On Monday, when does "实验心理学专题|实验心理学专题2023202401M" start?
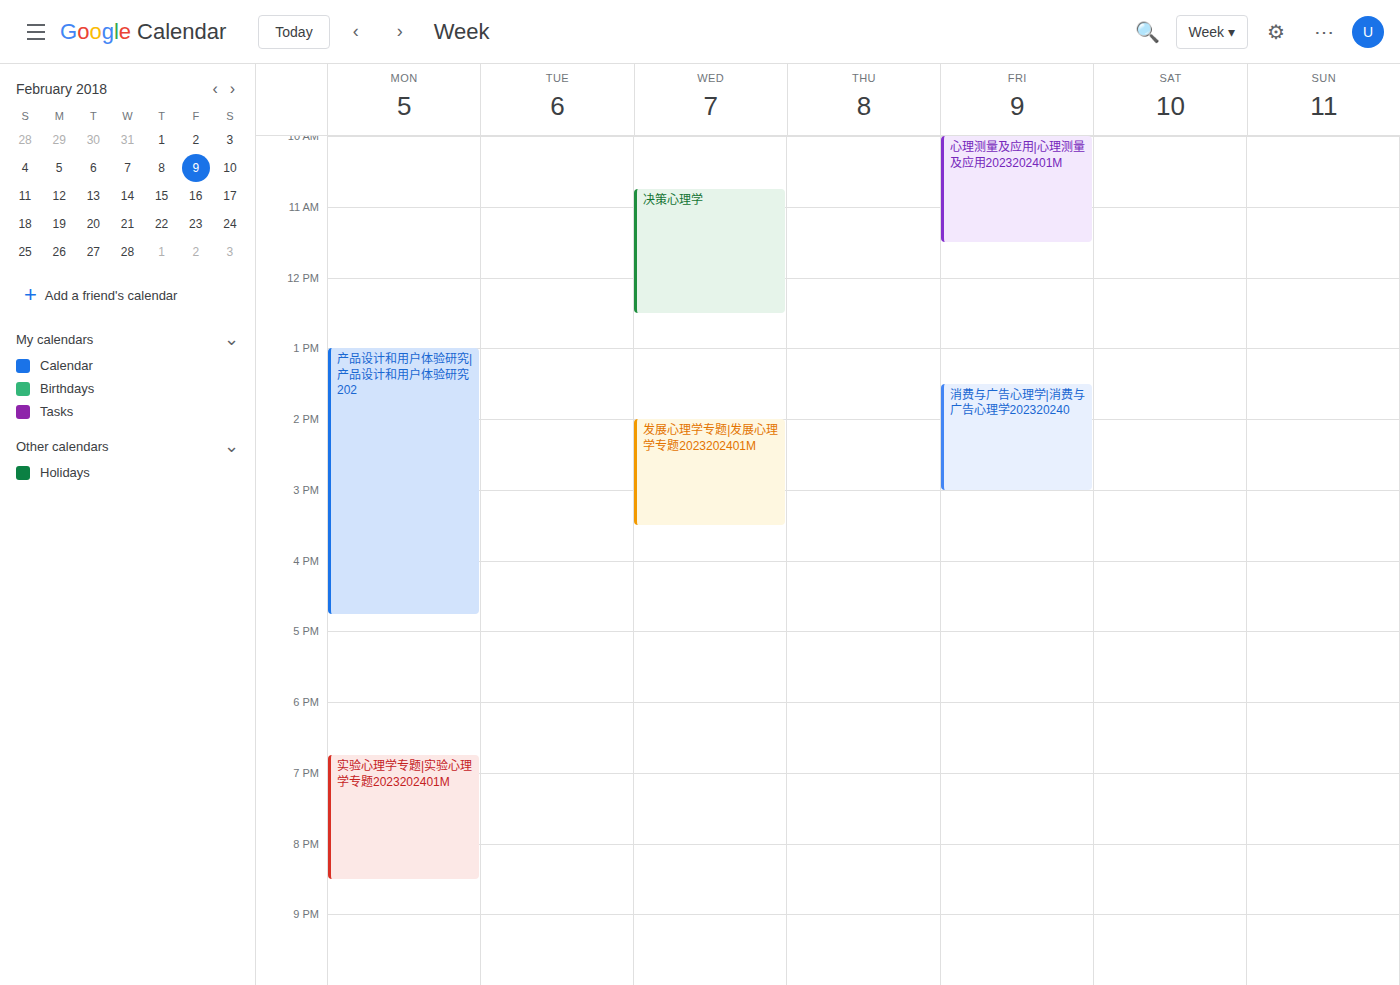
6:45 PM